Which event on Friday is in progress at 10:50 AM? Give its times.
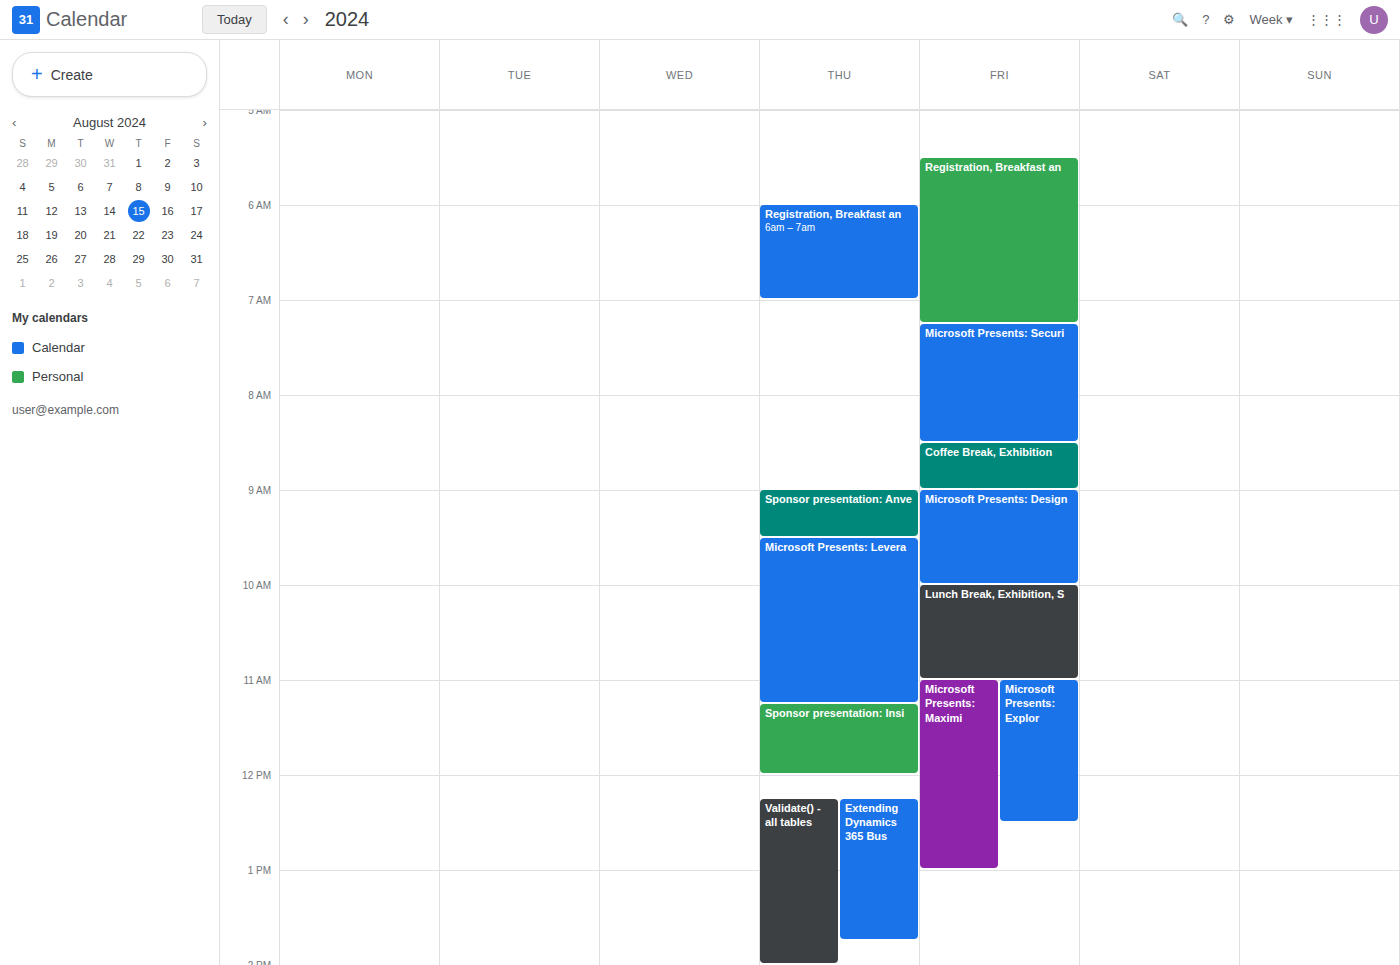
"Lunch Break, Exhibition, S", 10:00 AM to 11:00 AM